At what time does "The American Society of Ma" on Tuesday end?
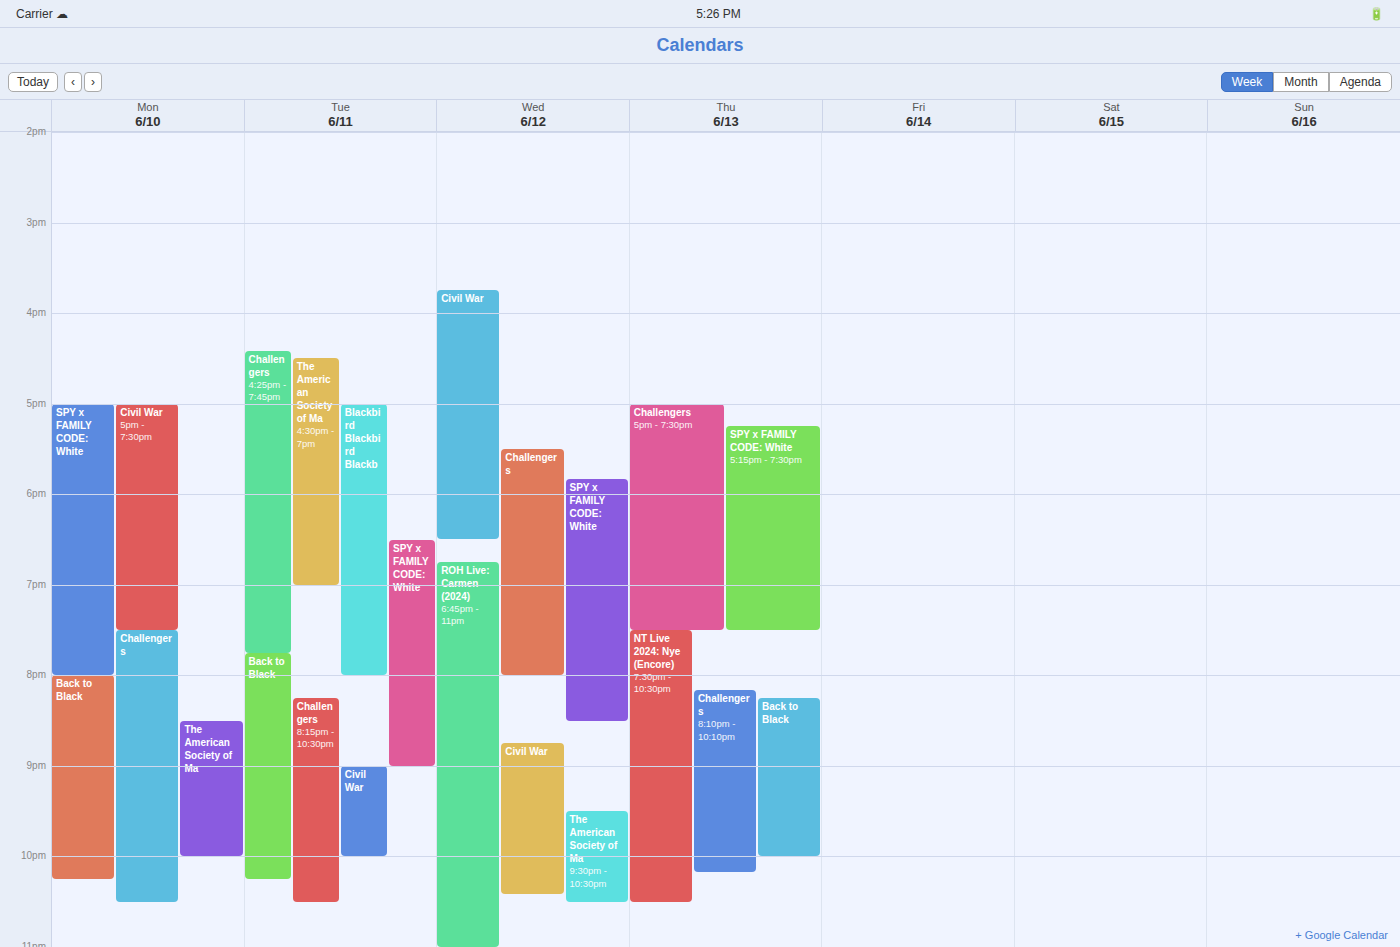
7:00 PM